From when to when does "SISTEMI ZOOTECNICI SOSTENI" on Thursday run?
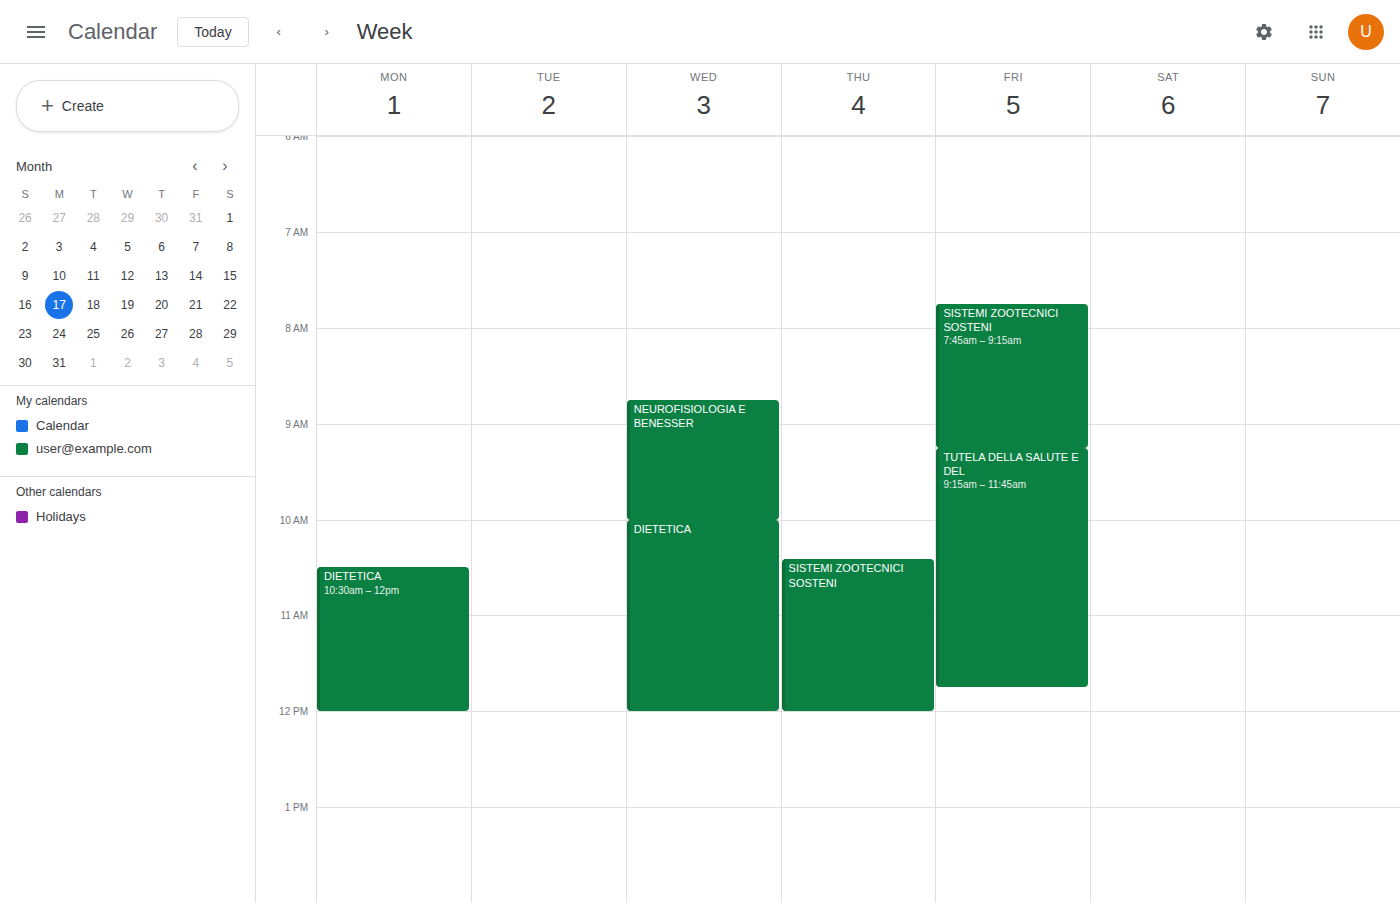
10:25 AM to 12:00 PM